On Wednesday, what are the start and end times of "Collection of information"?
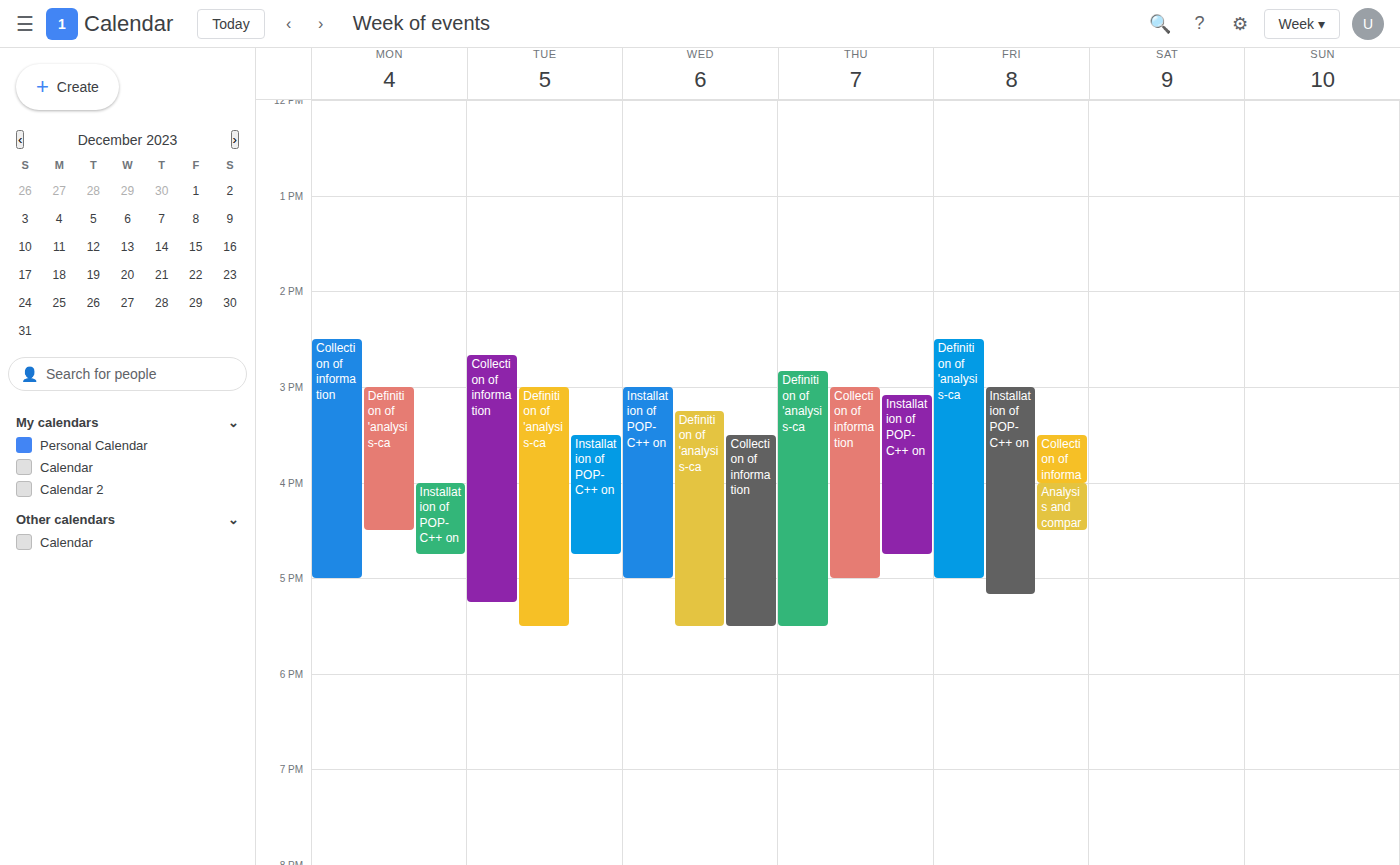
3:30 PM to 5:30 PM